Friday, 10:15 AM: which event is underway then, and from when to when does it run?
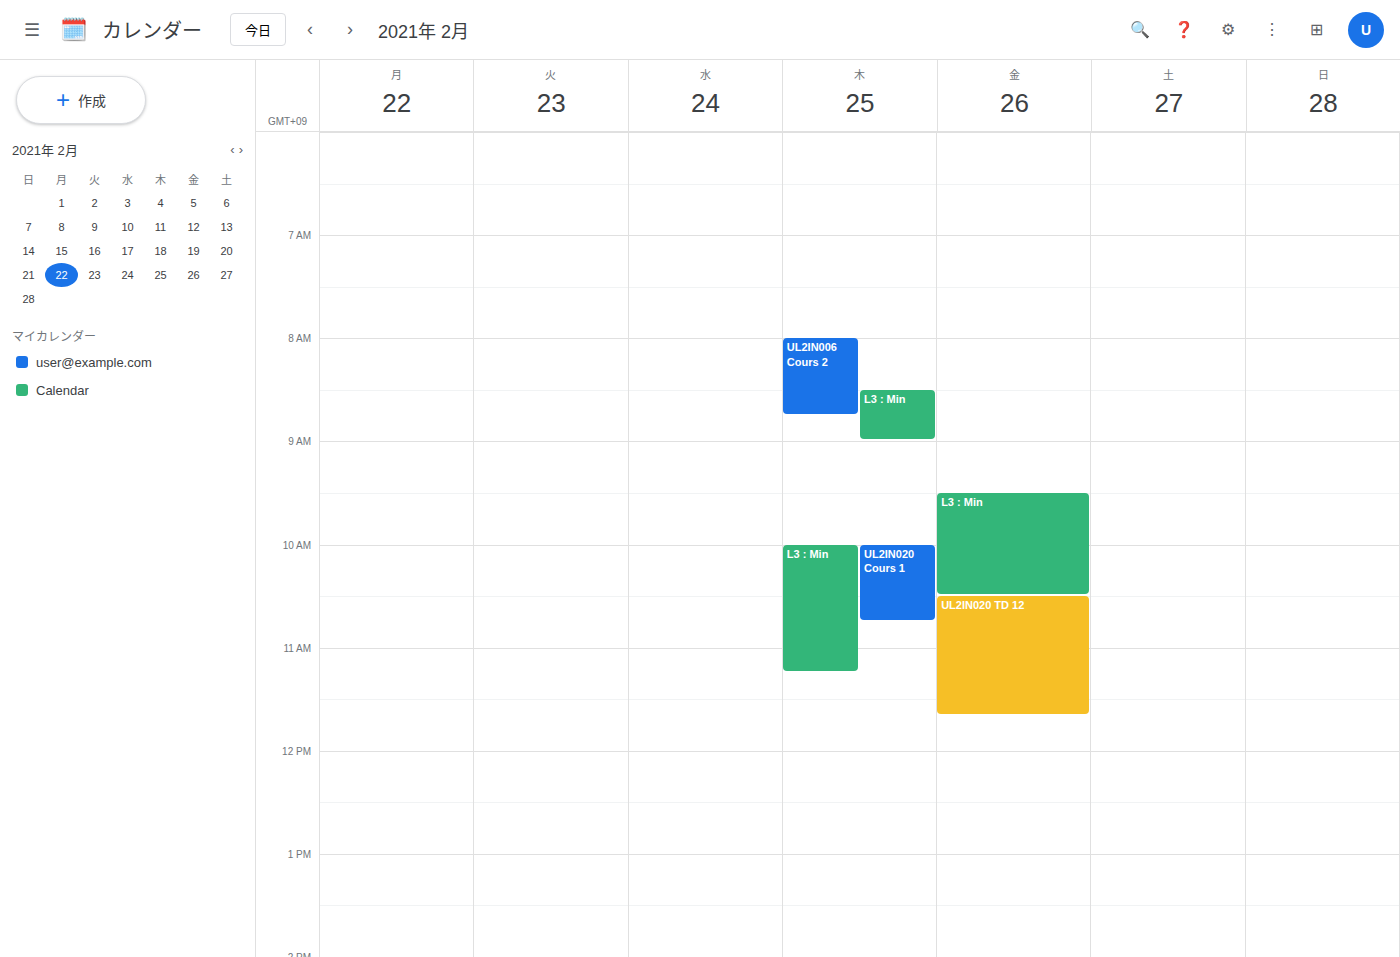
"L3 : Min", 9:30 AM to 10:30 AM